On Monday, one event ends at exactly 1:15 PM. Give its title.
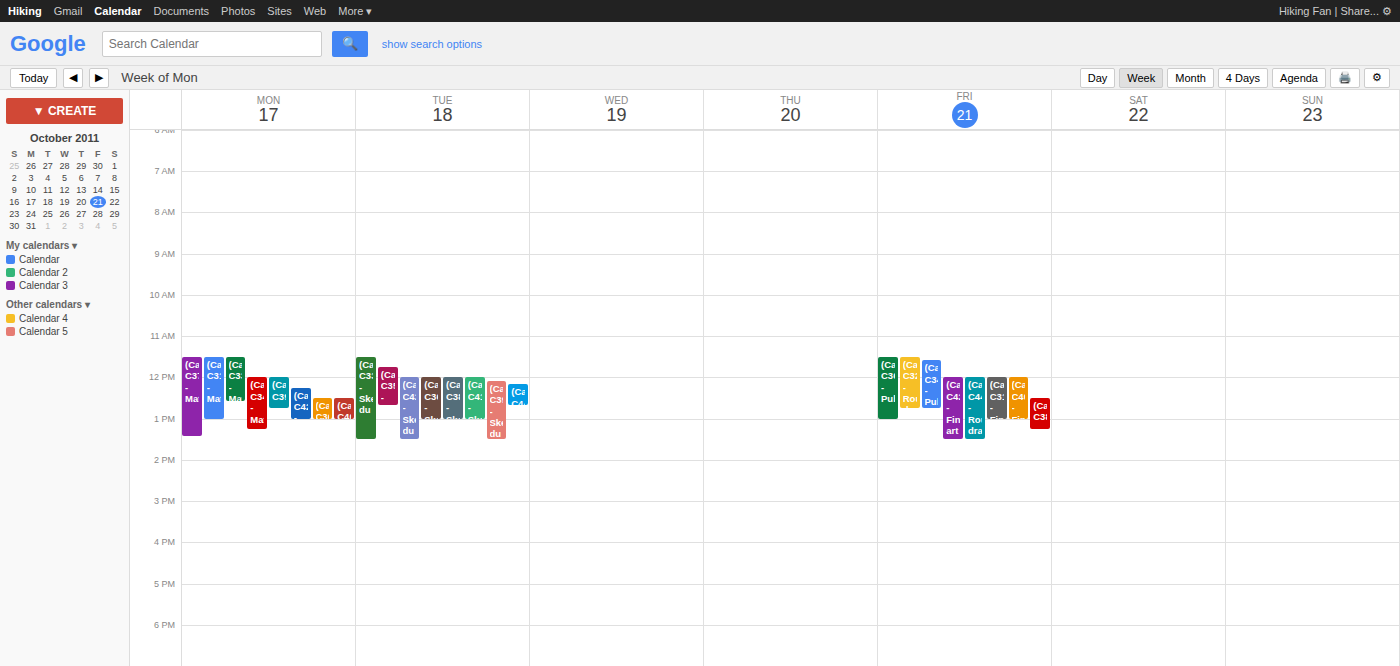
"(Cartoons) C34 - MathNEWS"